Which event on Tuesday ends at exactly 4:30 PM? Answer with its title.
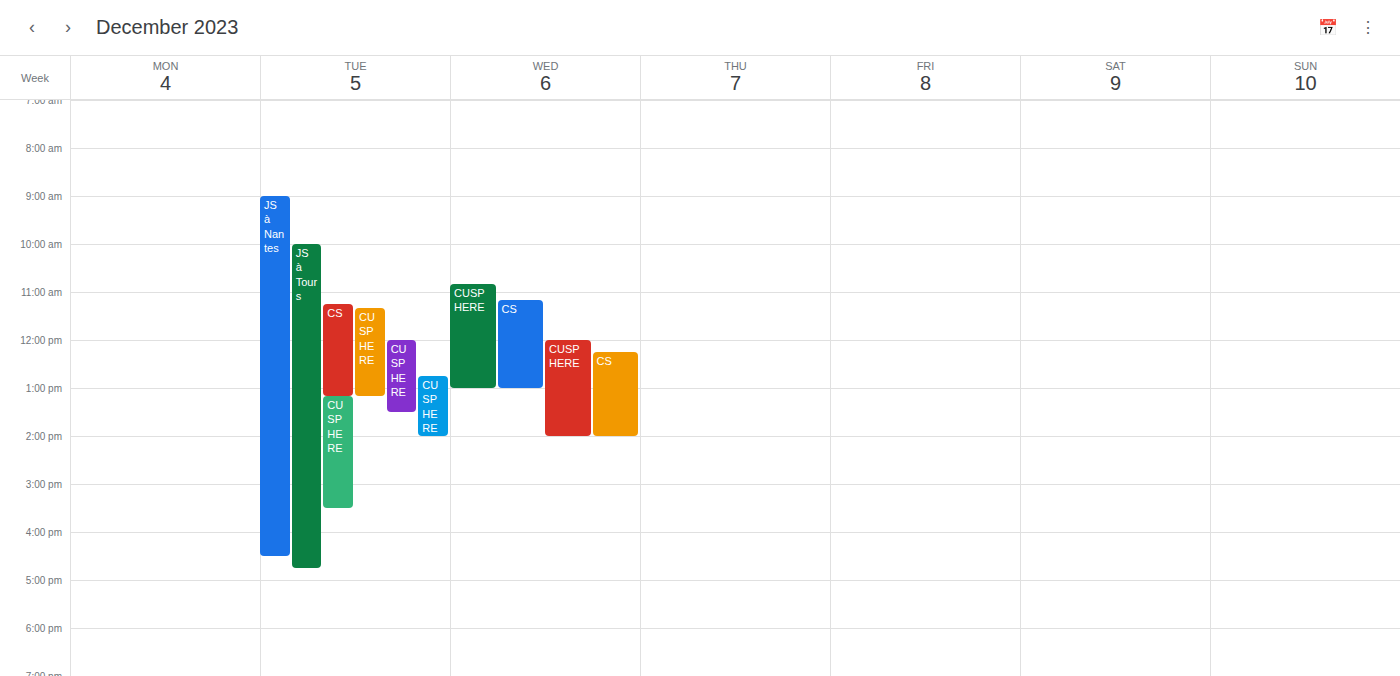
"JS à Nantes"